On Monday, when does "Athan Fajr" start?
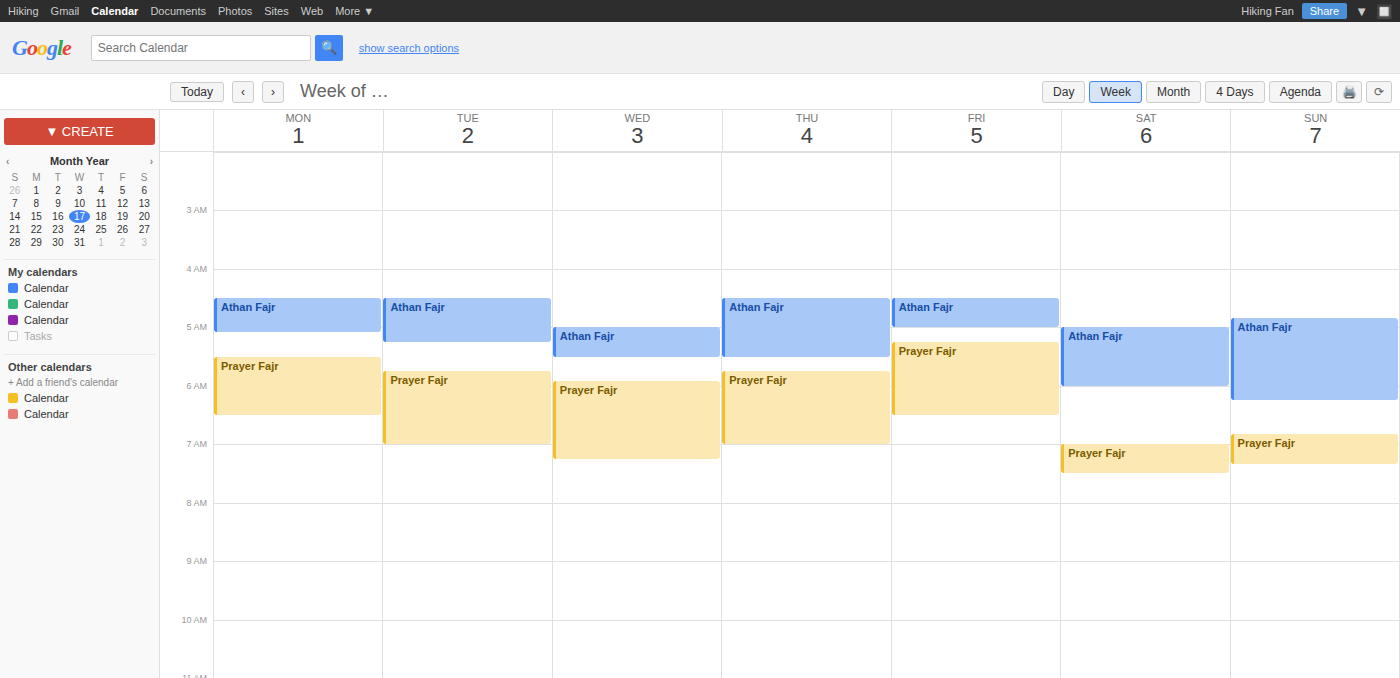
4:30 AM